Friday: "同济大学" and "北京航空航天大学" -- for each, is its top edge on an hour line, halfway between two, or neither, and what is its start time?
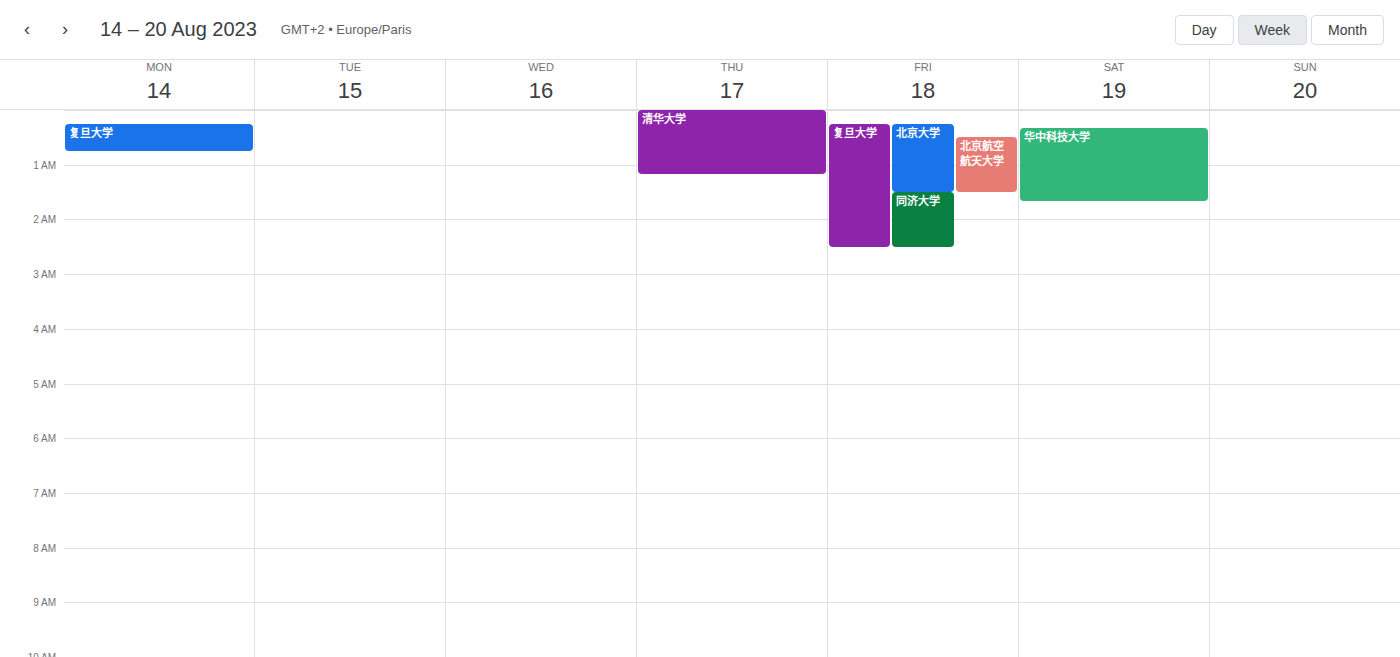
"同济大学": 1:30 AM, halfway between the 1 AM and 2 AM lines. "北京航空航天大学": 12:30 AM, halfway between the 12 AM and 1 AM lines.